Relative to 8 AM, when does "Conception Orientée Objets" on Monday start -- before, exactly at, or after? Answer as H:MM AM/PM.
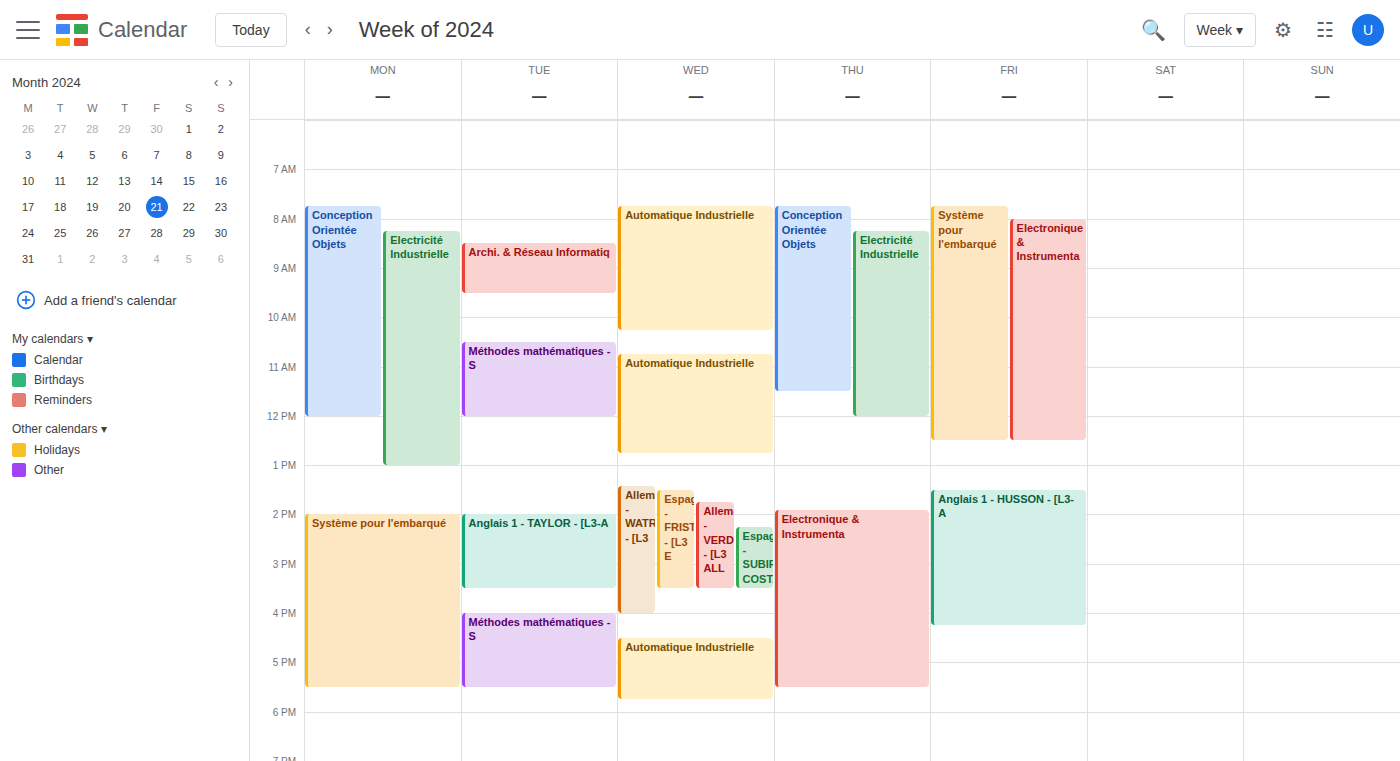
7:45 AM -- before 8 AM, 15 minutes above the 8 AM line.